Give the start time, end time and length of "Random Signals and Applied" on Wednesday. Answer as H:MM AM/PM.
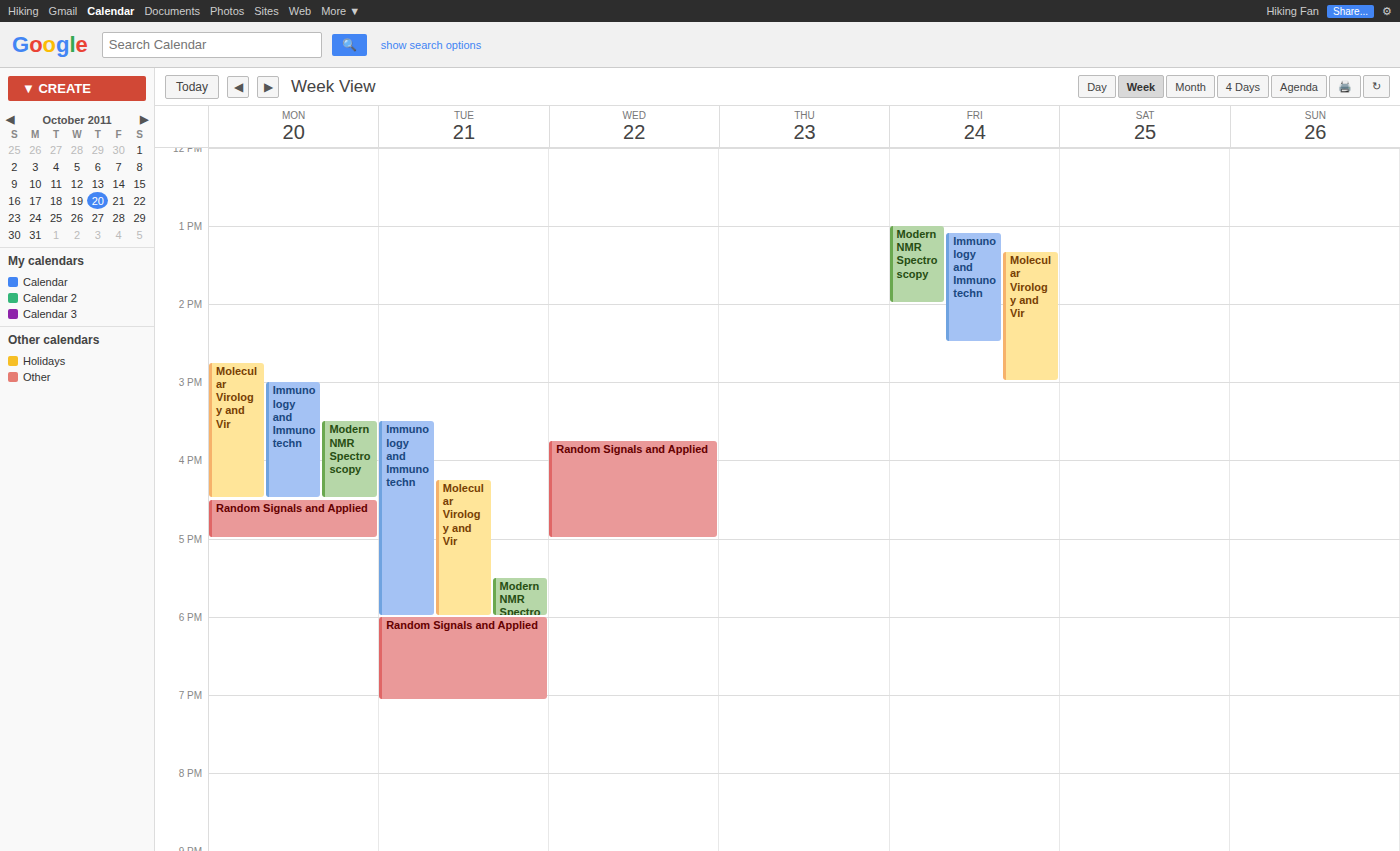
3:45 PM to 5:00 PM, 1 hour 15 minutes